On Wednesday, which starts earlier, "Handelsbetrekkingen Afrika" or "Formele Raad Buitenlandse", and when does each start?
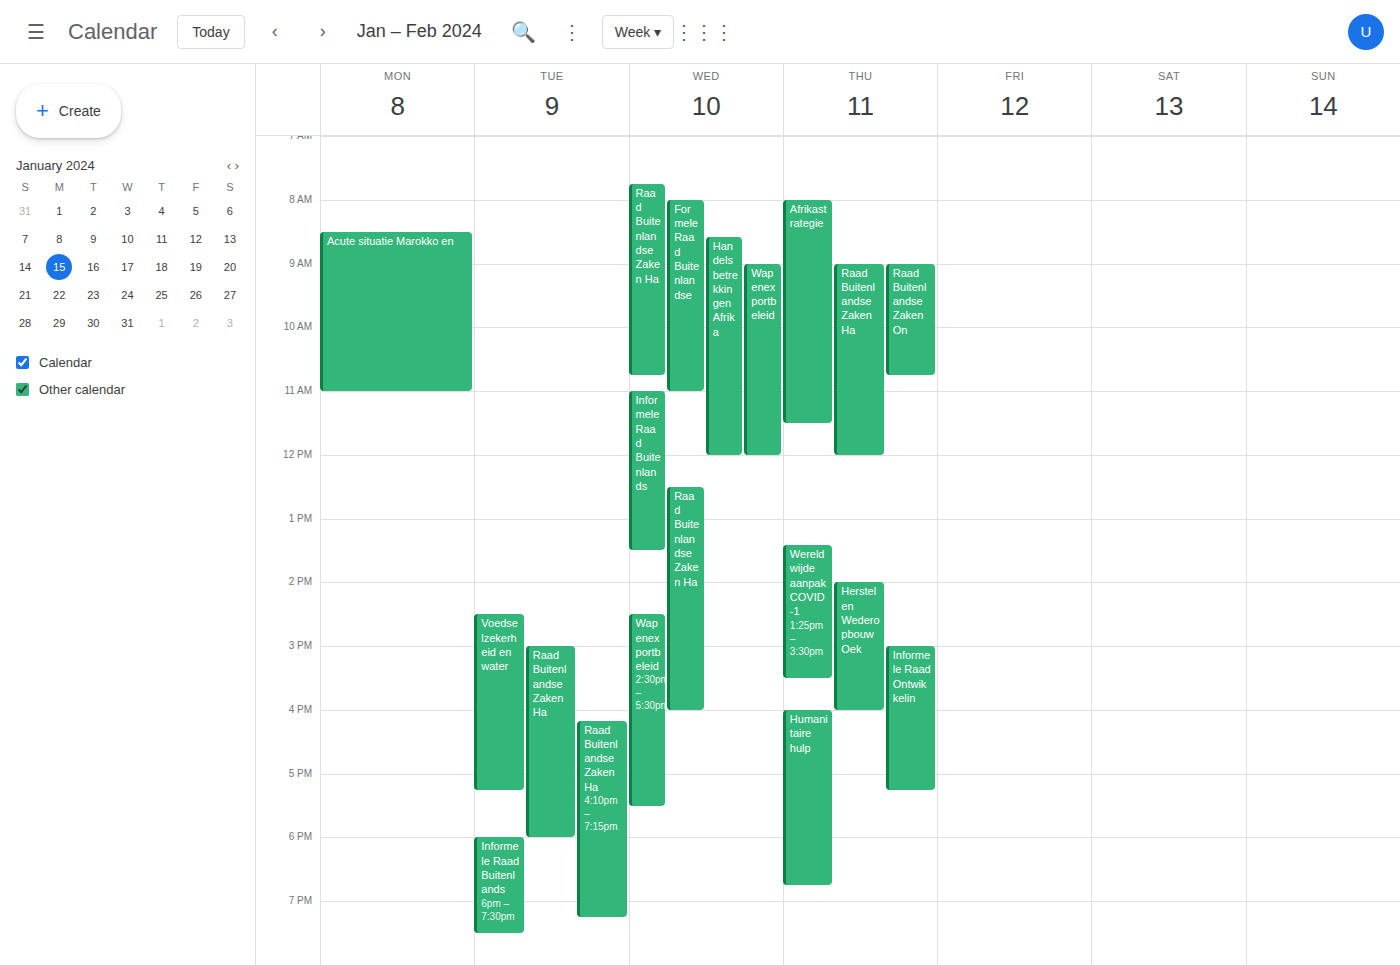
"Formele Raad Buitenlandse" 08:00; "Handelsbetrekkingen Afrika" 08:35.